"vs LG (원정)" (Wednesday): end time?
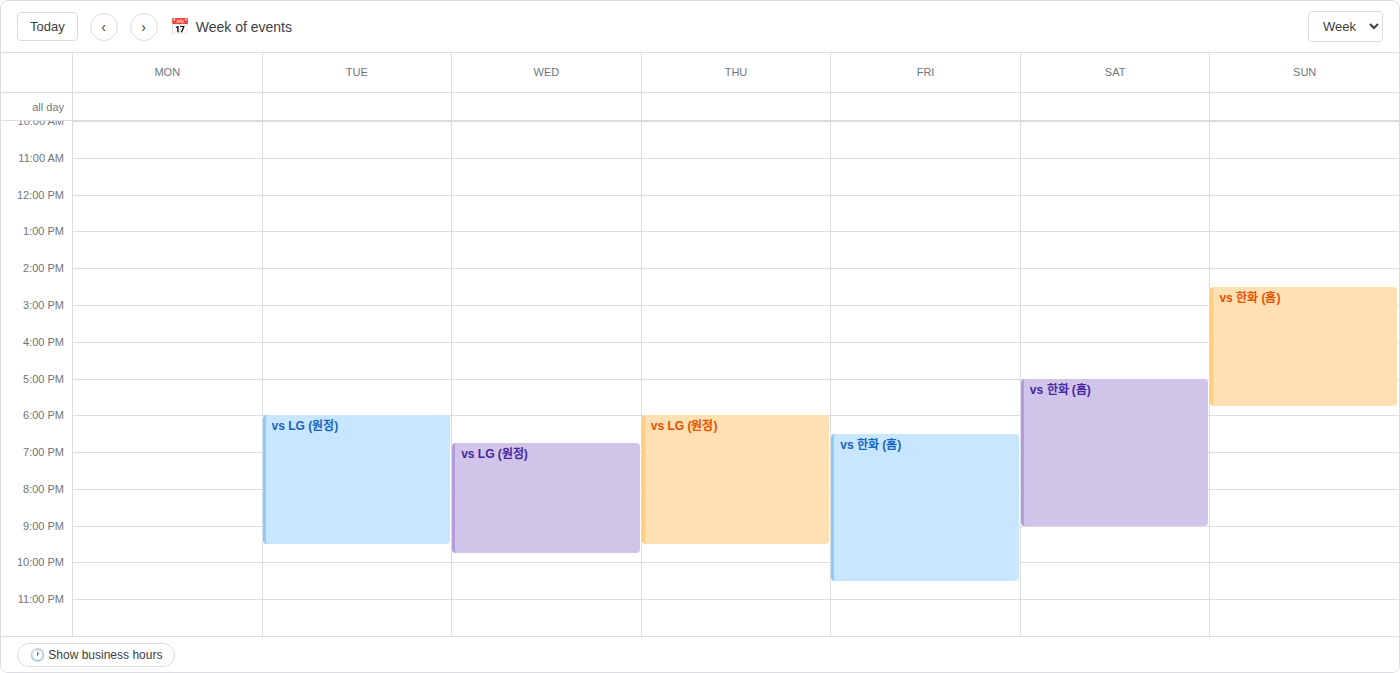
9:45 PM